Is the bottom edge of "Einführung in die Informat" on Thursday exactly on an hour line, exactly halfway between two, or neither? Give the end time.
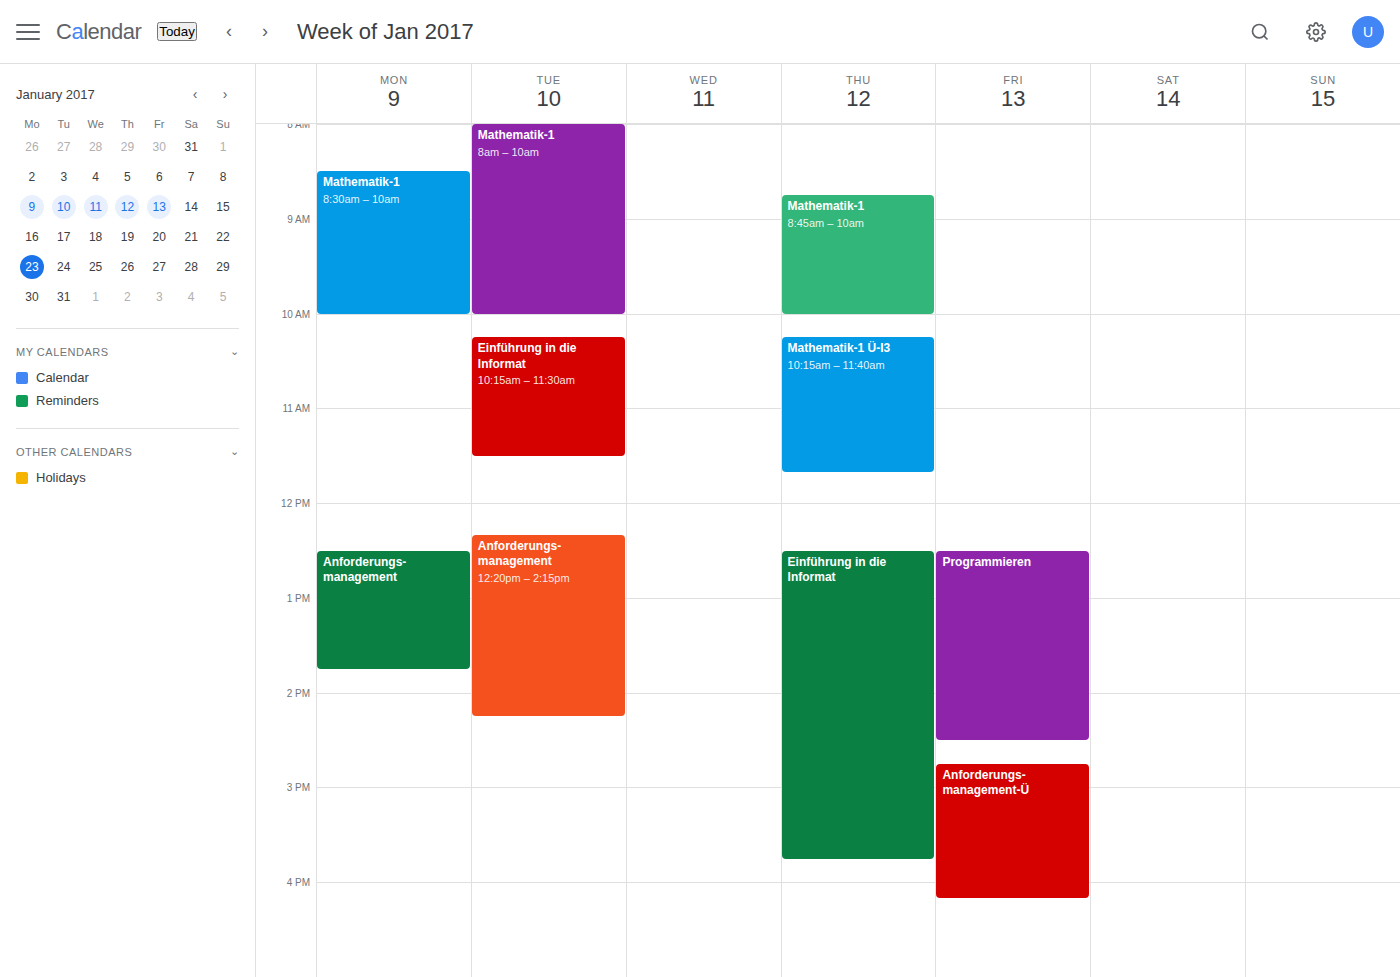
3:45 PM -- neither: three quarters of the way from the 3 PM line to the 4 PM line.